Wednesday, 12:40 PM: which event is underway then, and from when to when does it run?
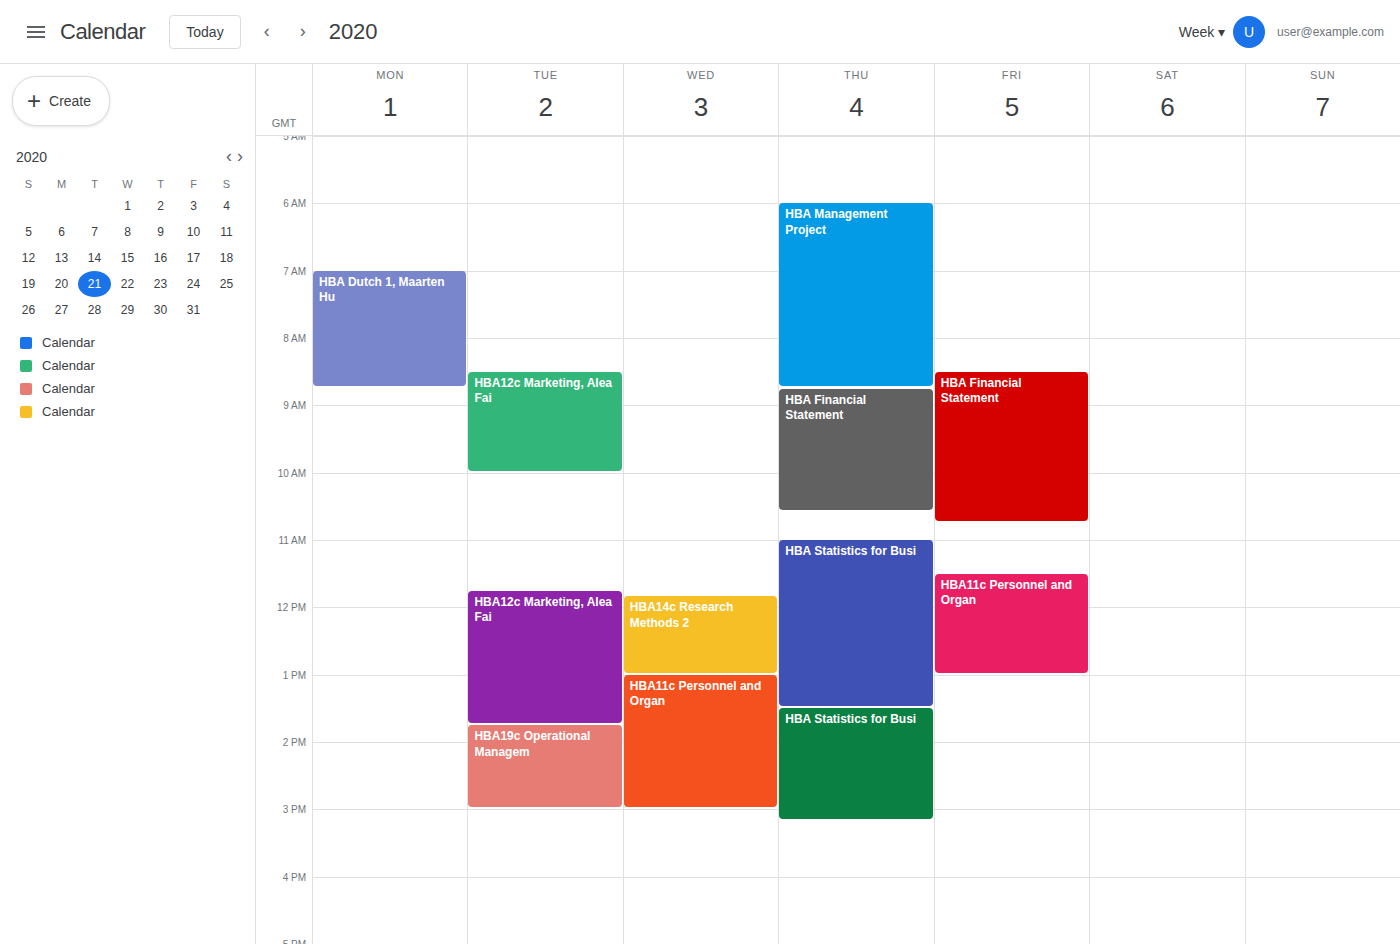
"HBA14c Research Methods 2", 11:50 AM to 1:00 PM